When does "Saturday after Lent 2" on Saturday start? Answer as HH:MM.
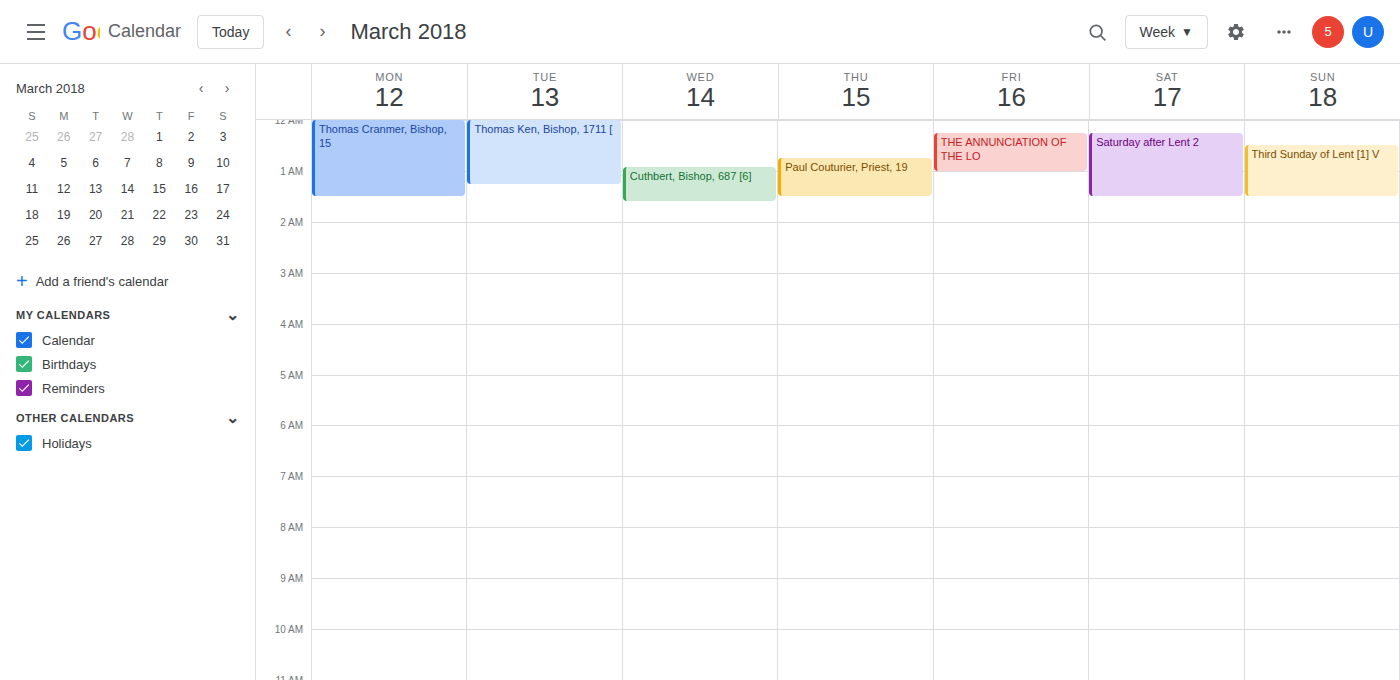
00:15